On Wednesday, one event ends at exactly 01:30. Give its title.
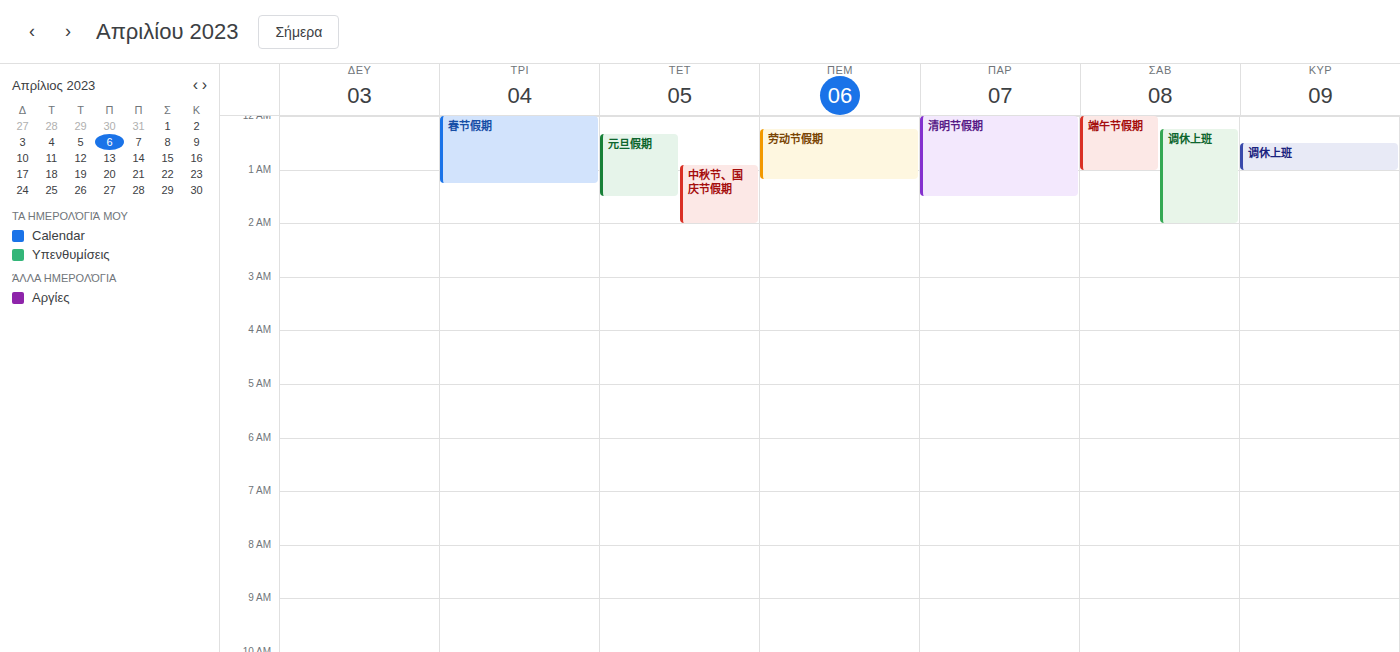
"元旦假期"